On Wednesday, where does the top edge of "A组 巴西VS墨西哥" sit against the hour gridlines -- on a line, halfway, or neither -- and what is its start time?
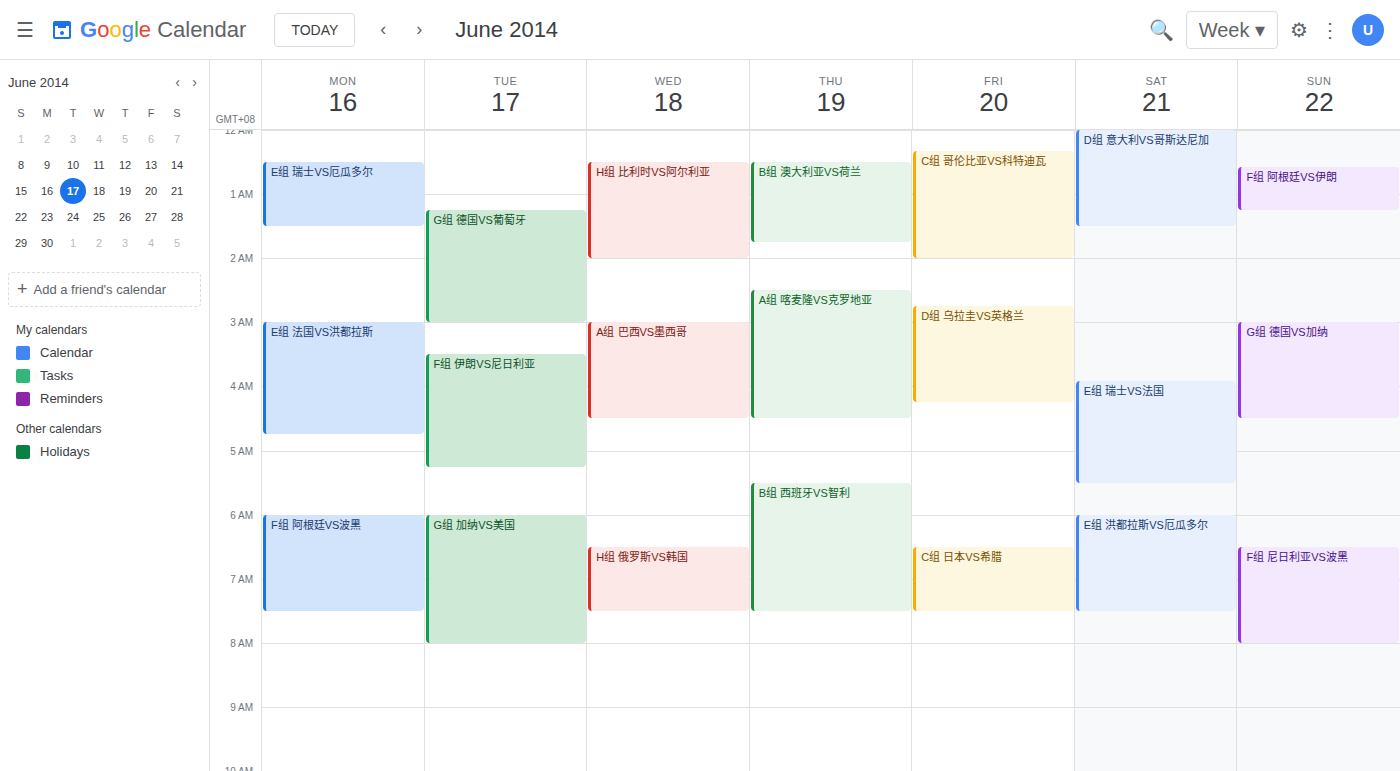
3:00 AM -- exactly on the 3 AM line.